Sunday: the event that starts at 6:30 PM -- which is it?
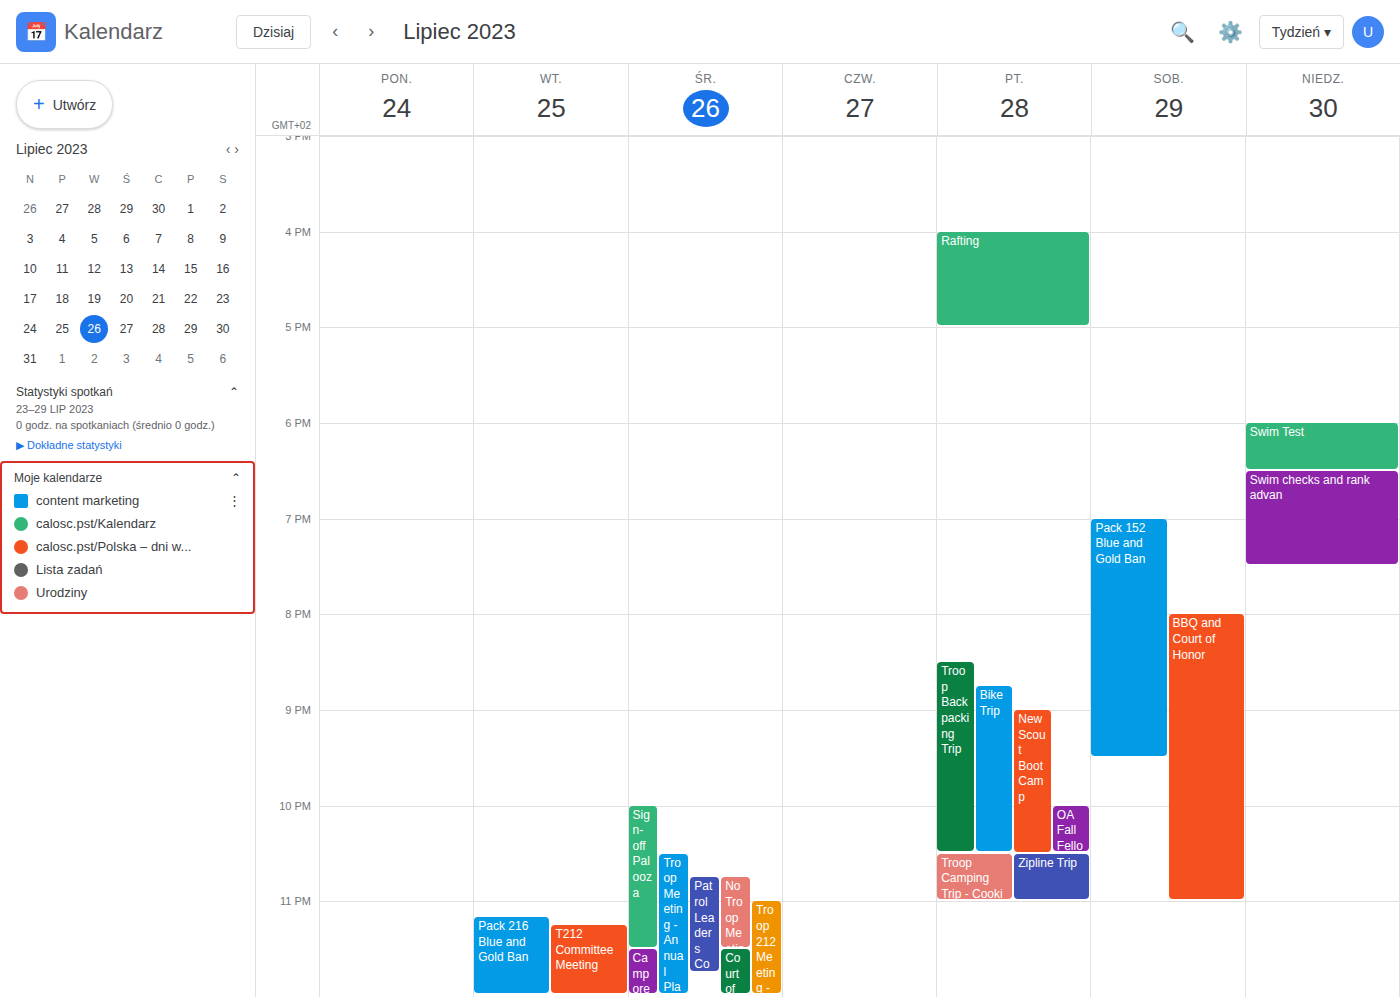
"Swim checks and rank advan"